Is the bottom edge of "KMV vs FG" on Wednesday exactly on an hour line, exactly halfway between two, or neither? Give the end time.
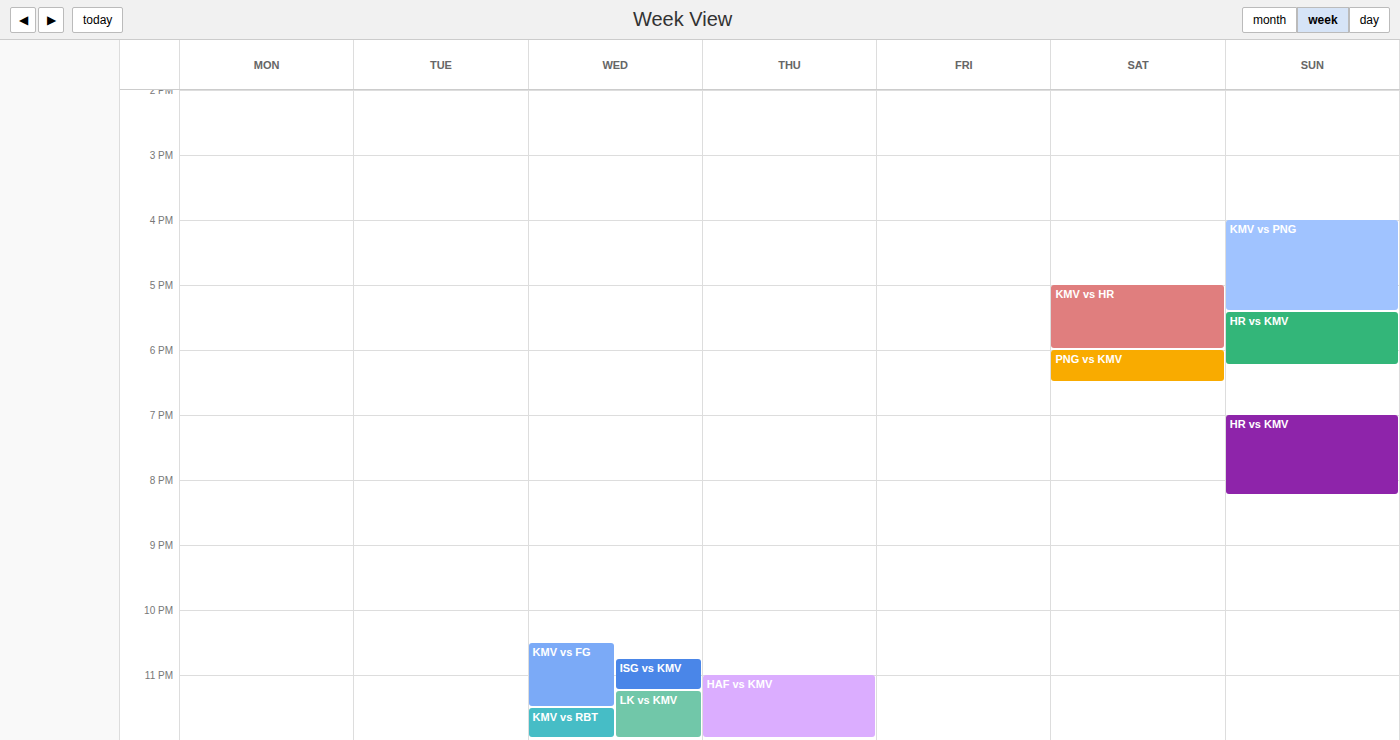
11:30 PM -- halfway between the 11 PM and 12 AM lines.